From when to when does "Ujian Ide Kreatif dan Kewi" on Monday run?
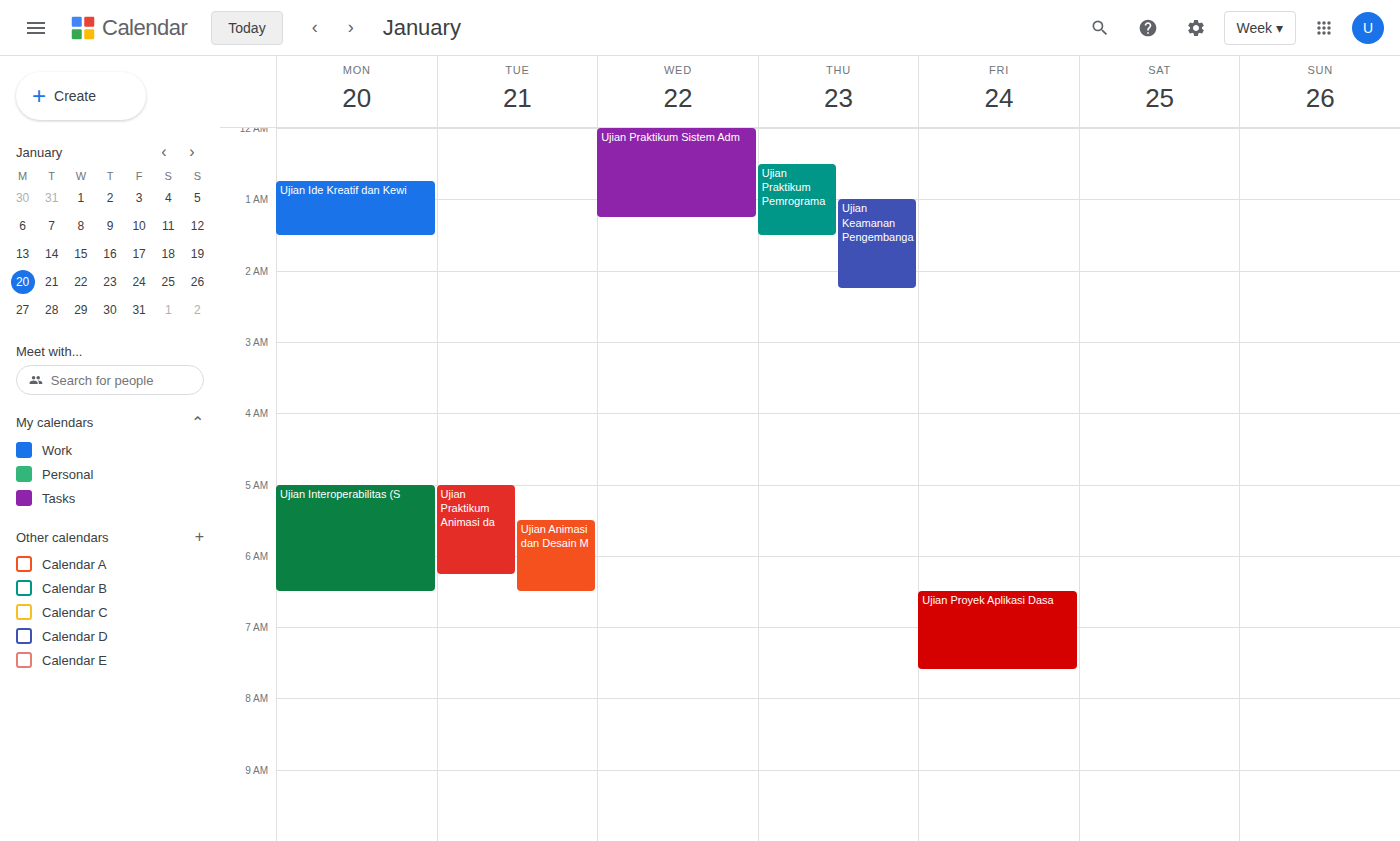
12:45 AM to 1:30 AM